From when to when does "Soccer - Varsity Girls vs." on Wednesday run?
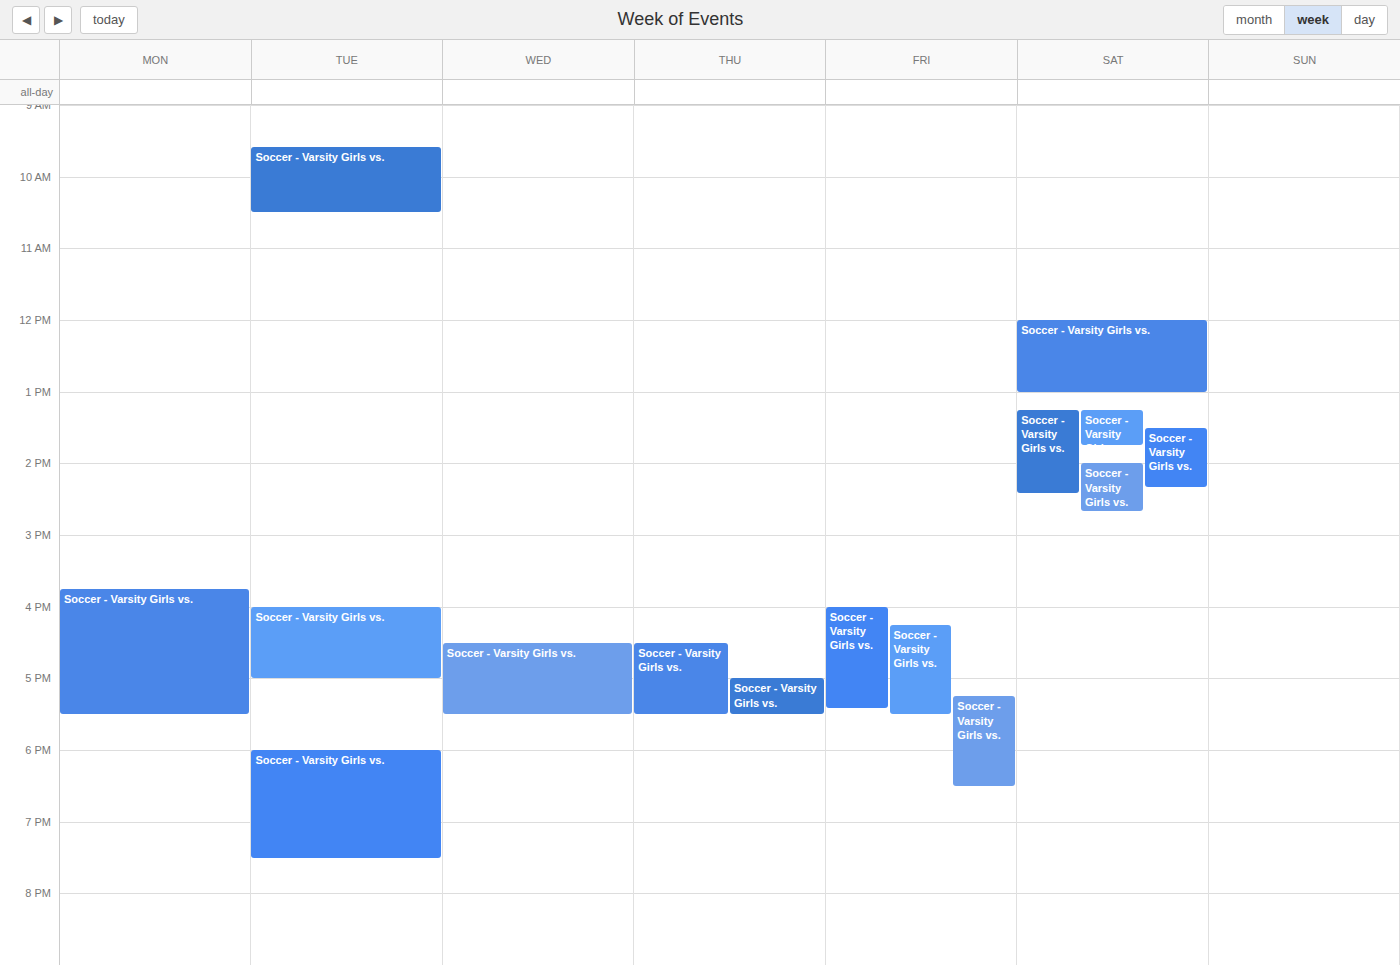
4:30 PM to 5:30 PM